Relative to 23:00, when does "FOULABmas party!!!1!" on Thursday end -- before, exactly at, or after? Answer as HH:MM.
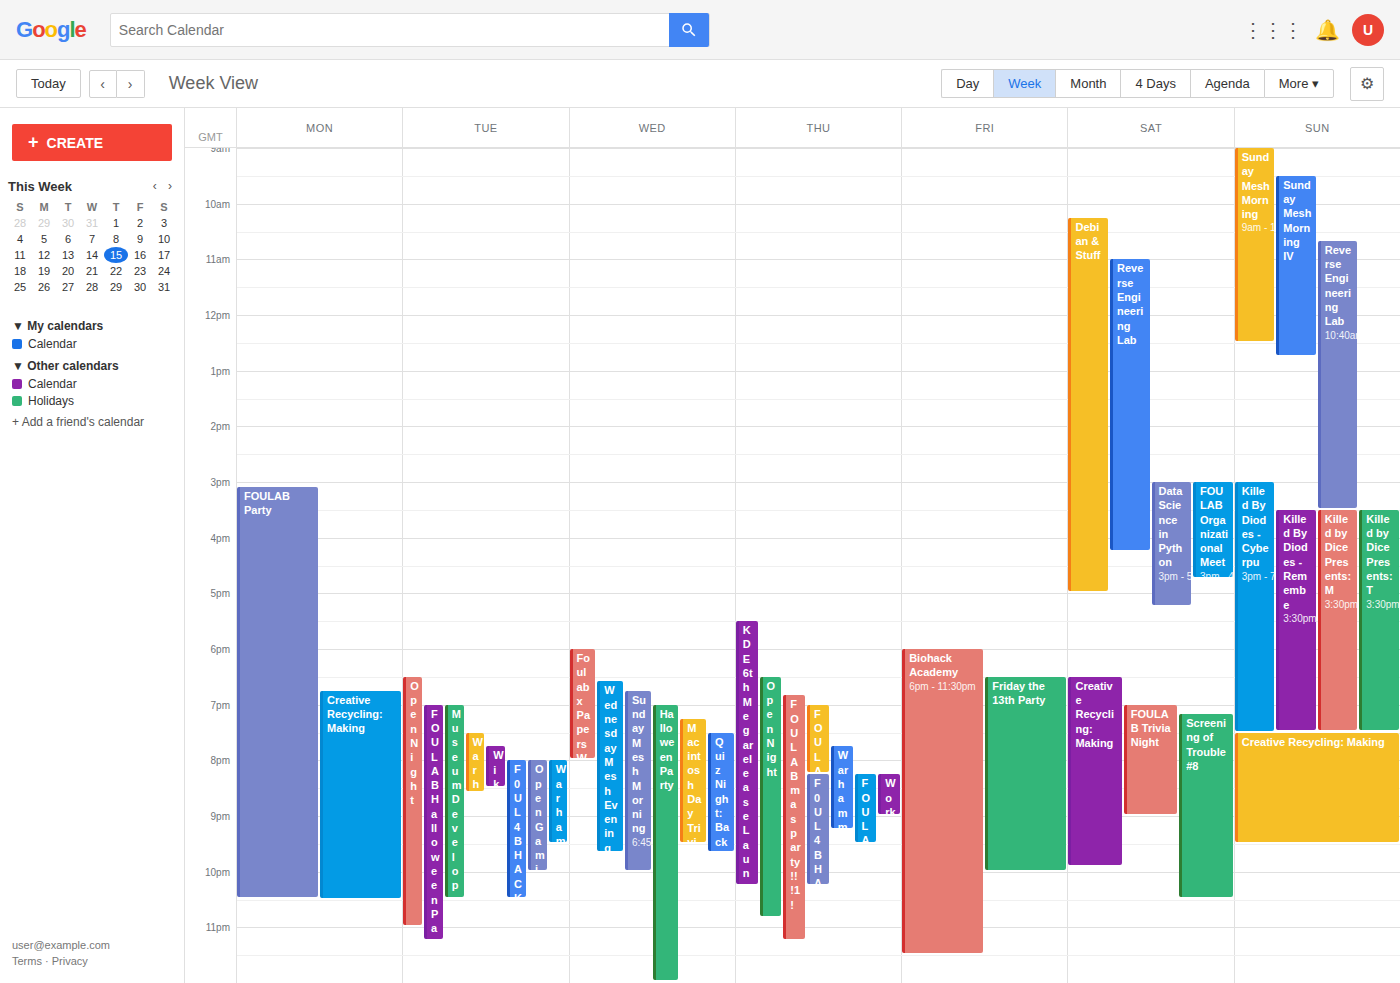
23:15 -- after 23:00, 15 minutes below the 23:00 line.